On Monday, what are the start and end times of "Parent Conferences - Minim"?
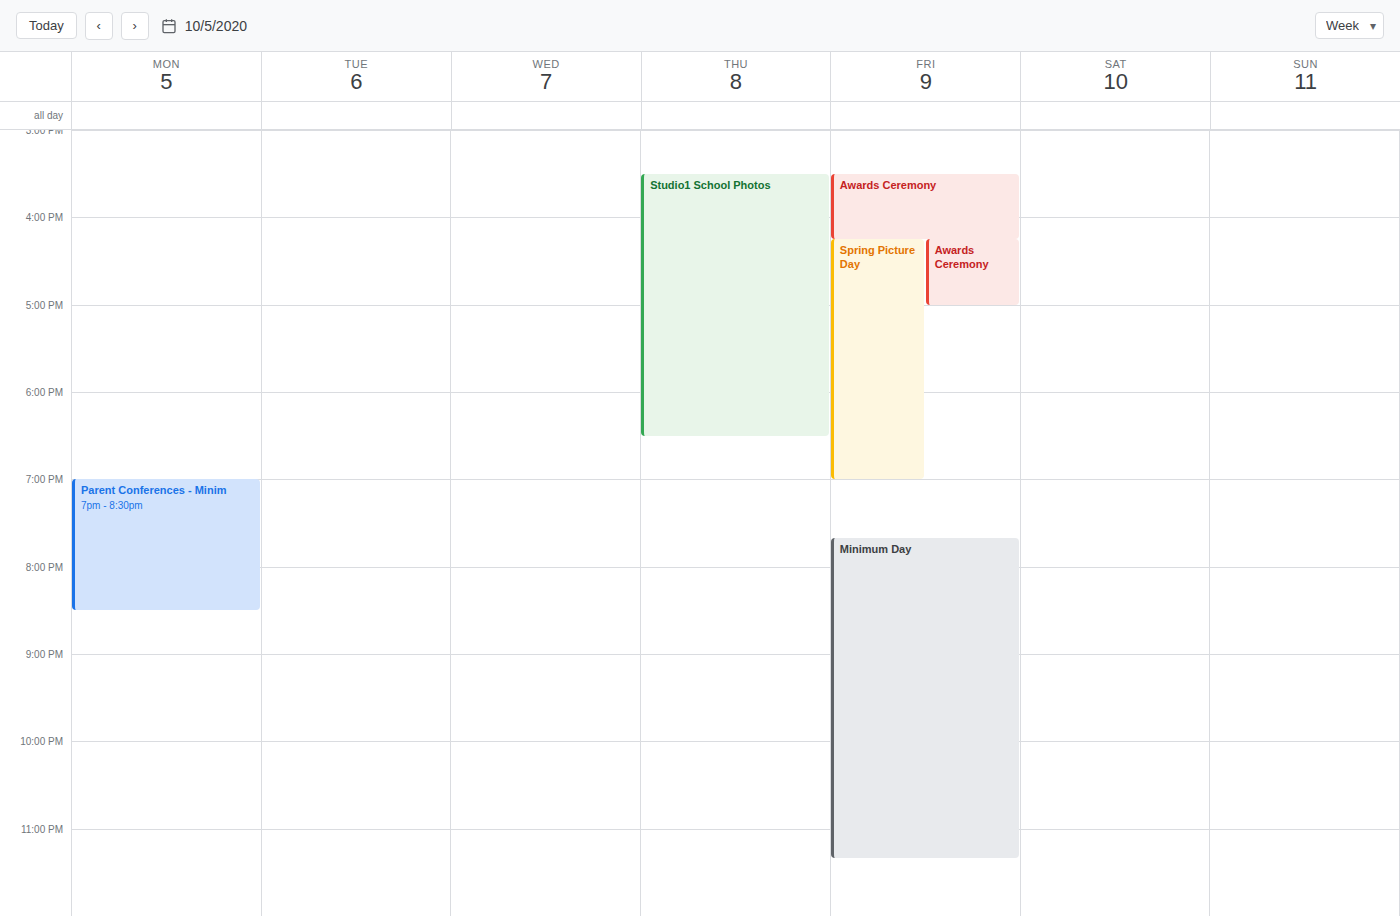
7:00 PM to 8:30 PM